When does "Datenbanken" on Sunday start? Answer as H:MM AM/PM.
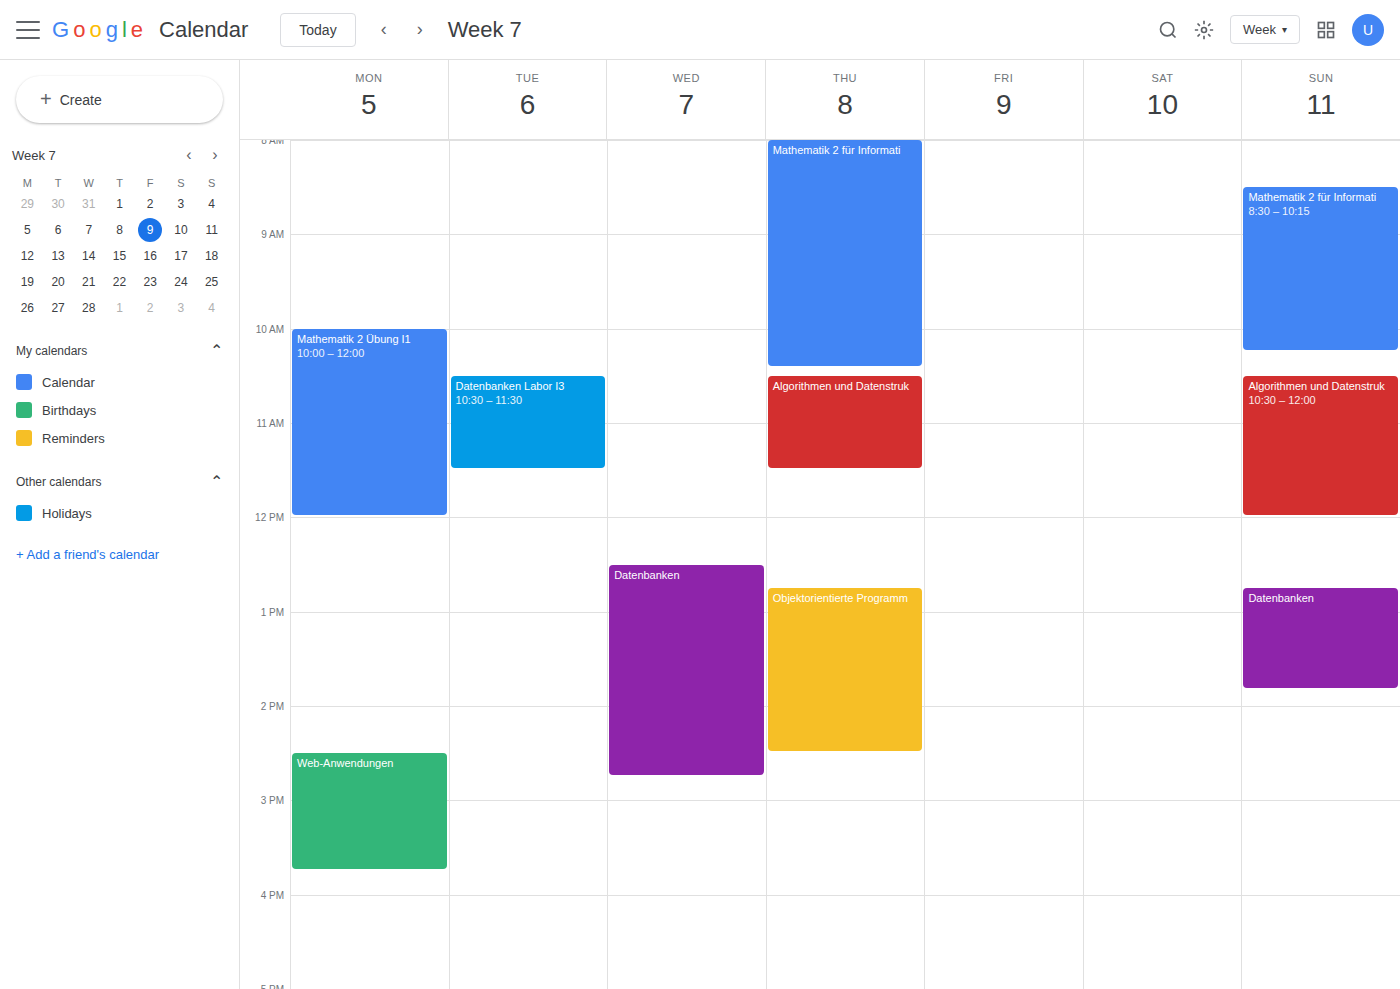
12:45 PM